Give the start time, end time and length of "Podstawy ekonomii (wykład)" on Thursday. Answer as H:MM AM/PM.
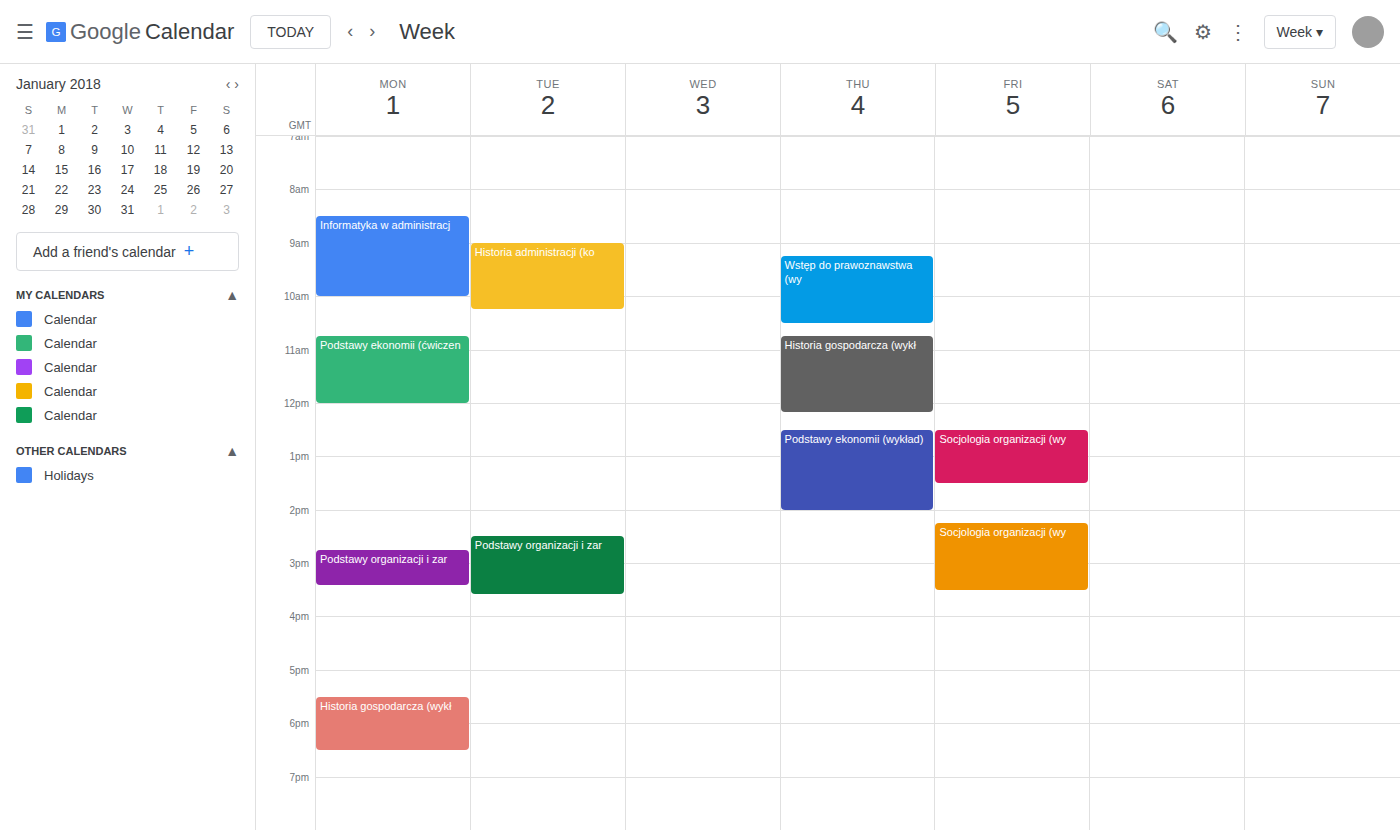
12:30 PM to 2:00 PM, 1 hour 30 minutes